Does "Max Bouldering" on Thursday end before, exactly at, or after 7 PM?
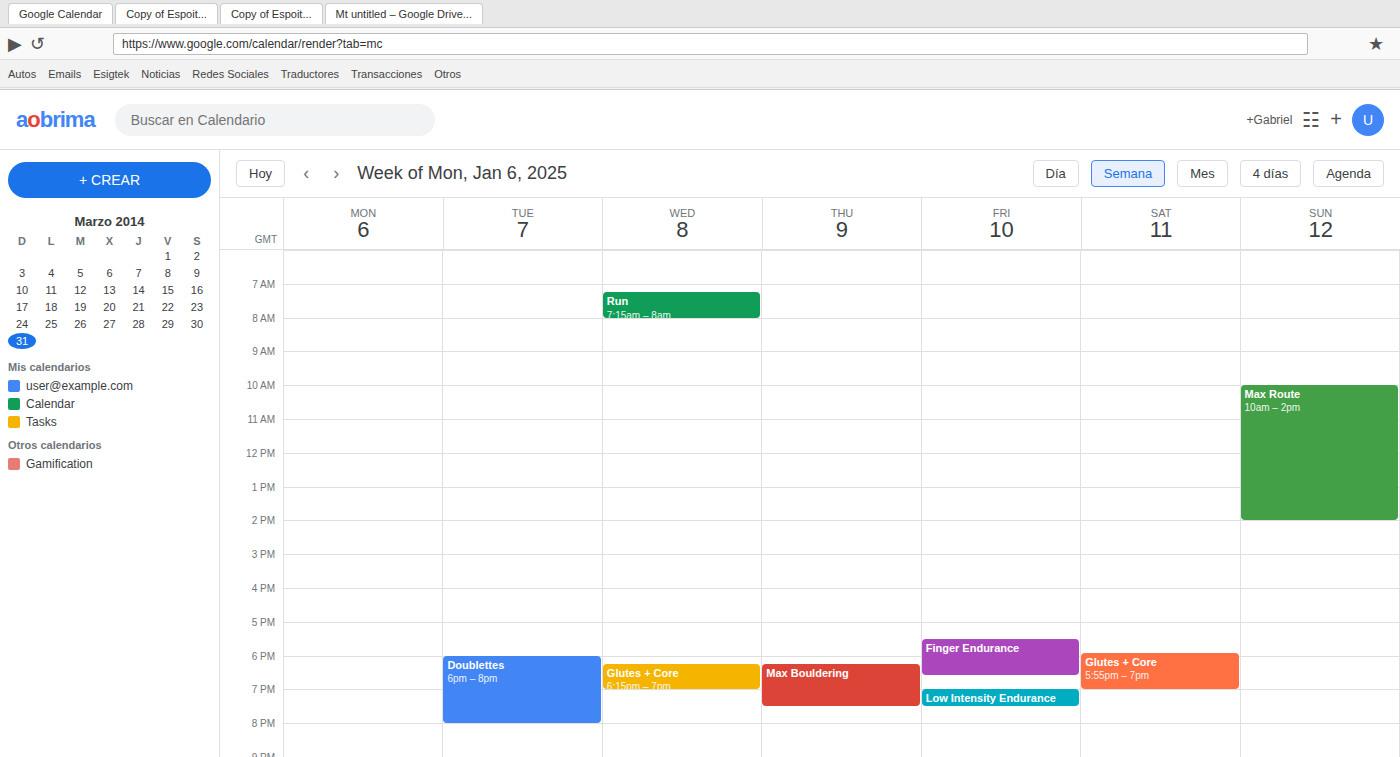
7:30 PM -- after 7 PM, 30 minutes below the 7 PM line.